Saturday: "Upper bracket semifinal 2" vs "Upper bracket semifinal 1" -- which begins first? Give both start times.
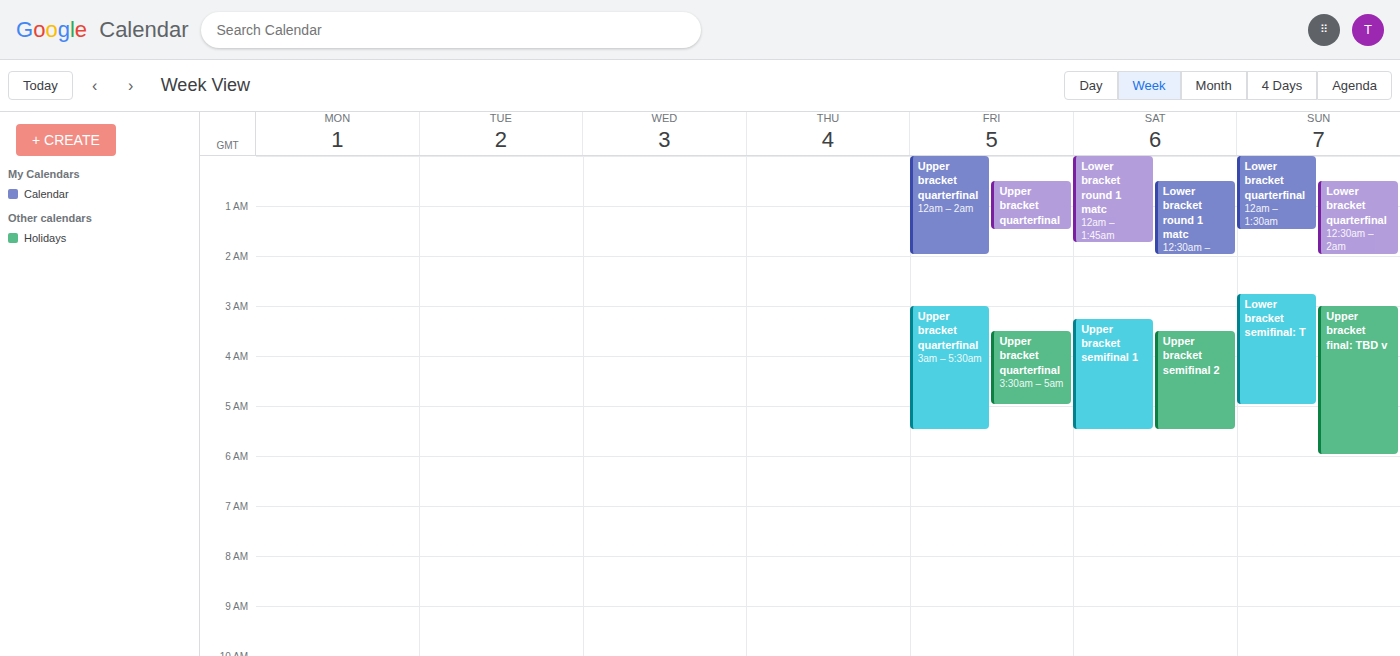
"Upper bracket semifinal 1" 3:15 AM; "Upper bracket semifinal 2" 3:30 AM.